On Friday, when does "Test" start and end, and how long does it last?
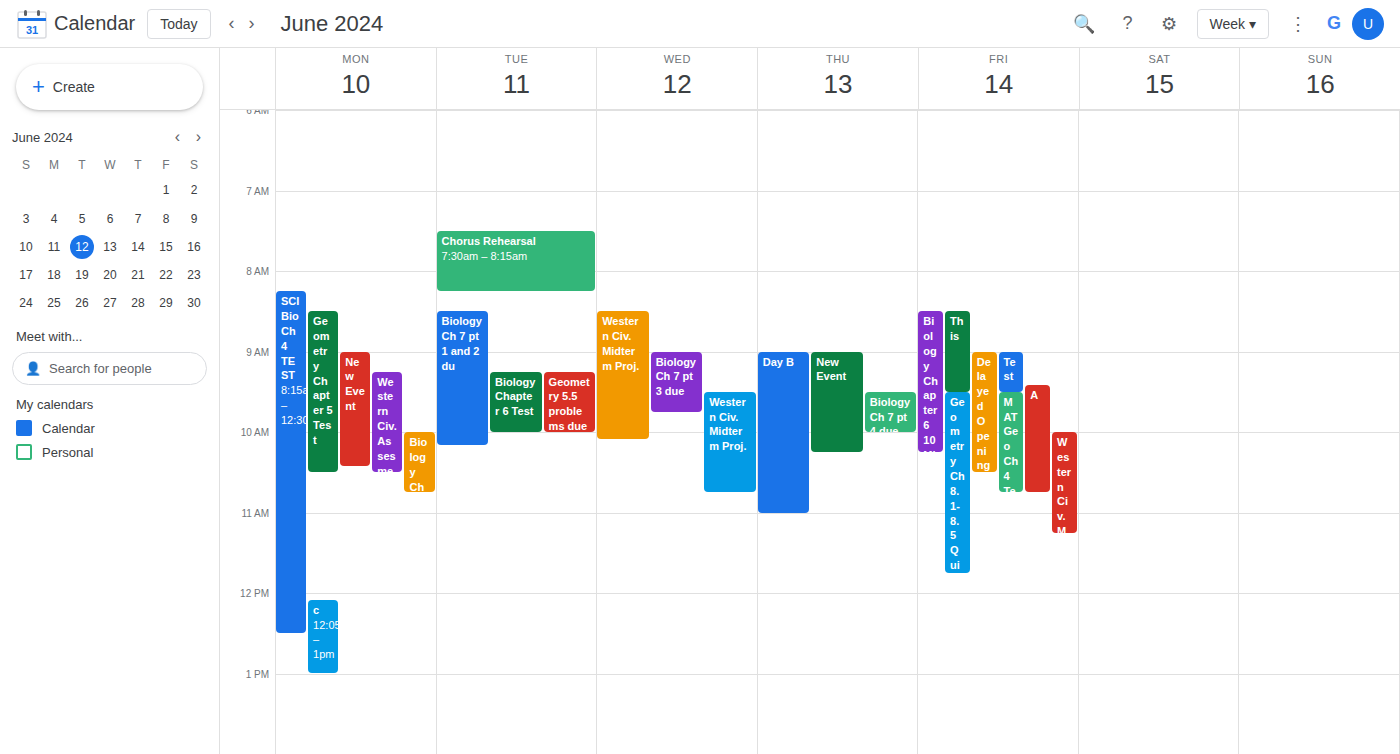
9:00 AM to 9:30 AM, 30 minutes